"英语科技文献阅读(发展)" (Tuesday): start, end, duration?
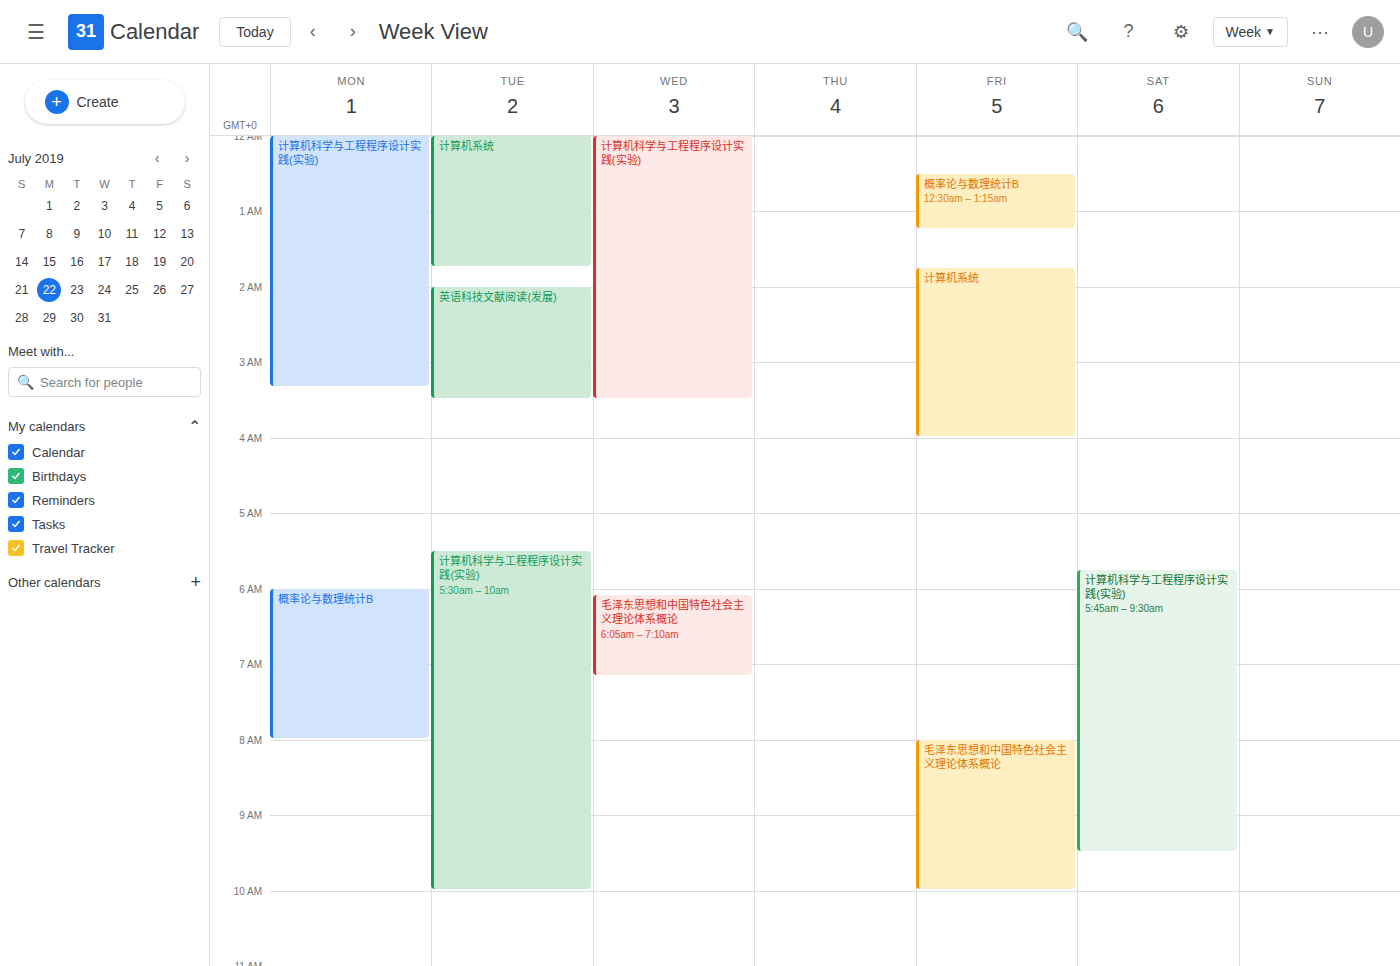
2:00 AM to 3:30 AM, 1 hour 30 minutes